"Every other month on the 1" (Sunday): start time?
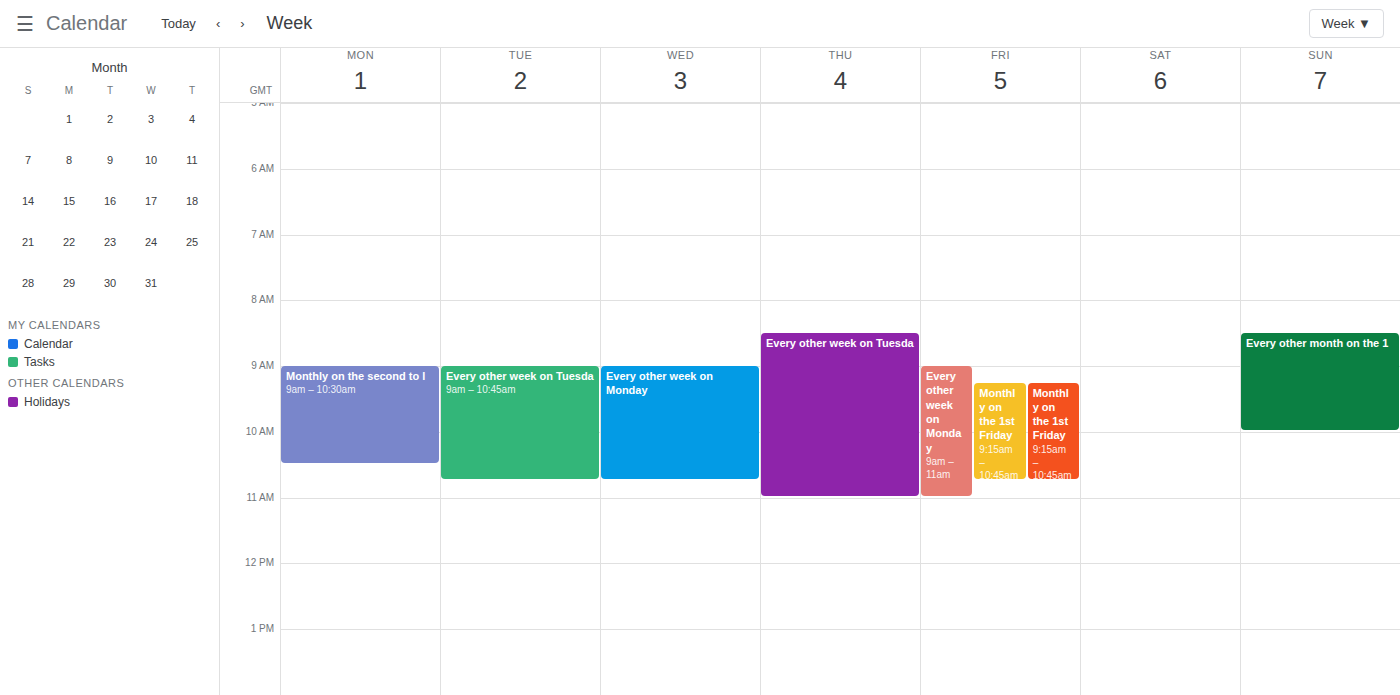
8:30 AM